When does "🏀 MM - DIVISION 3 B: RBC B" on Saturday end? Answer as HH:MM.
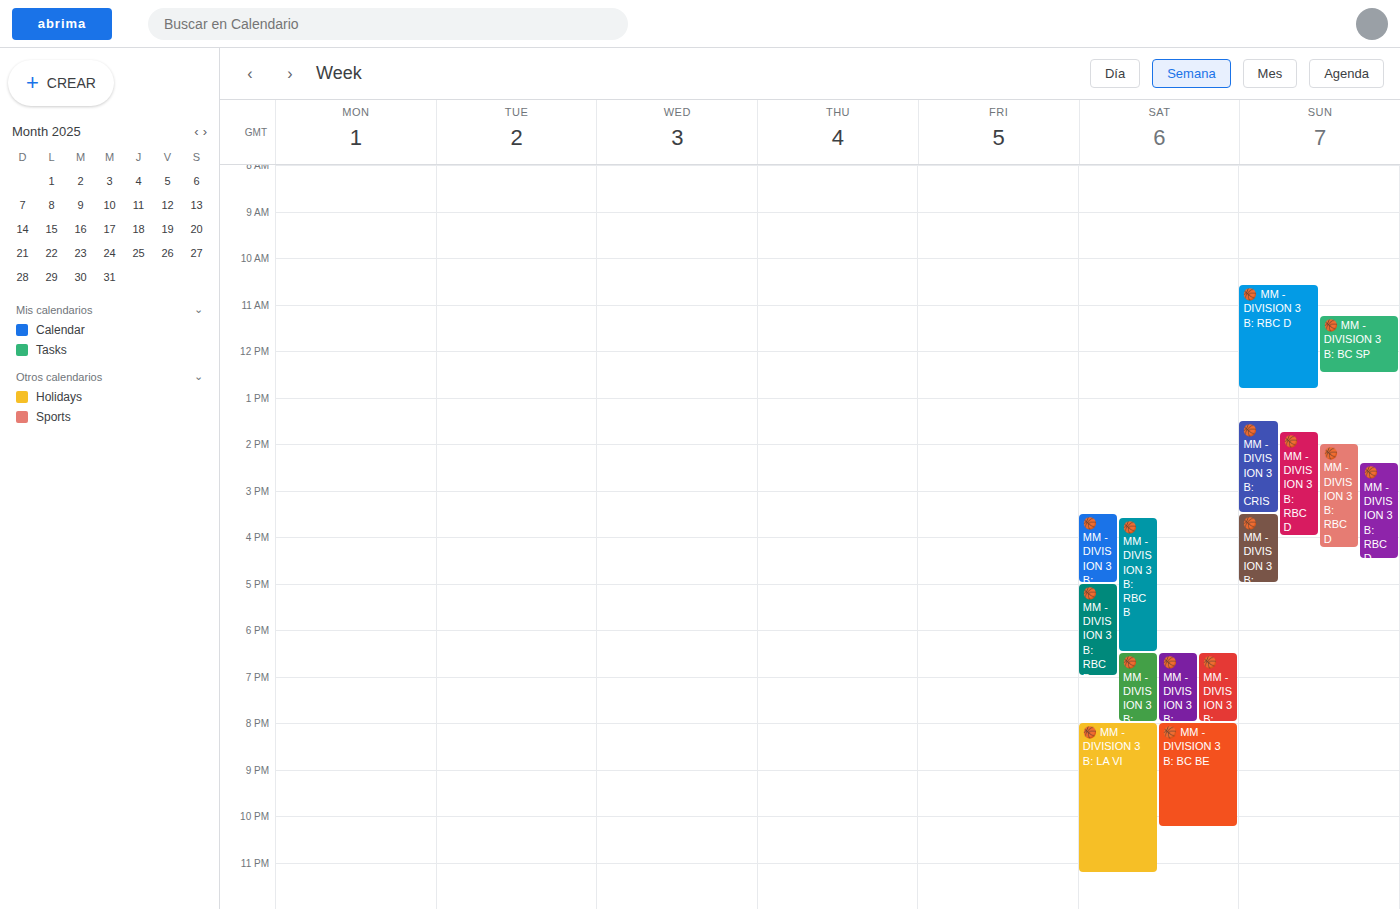
18:30